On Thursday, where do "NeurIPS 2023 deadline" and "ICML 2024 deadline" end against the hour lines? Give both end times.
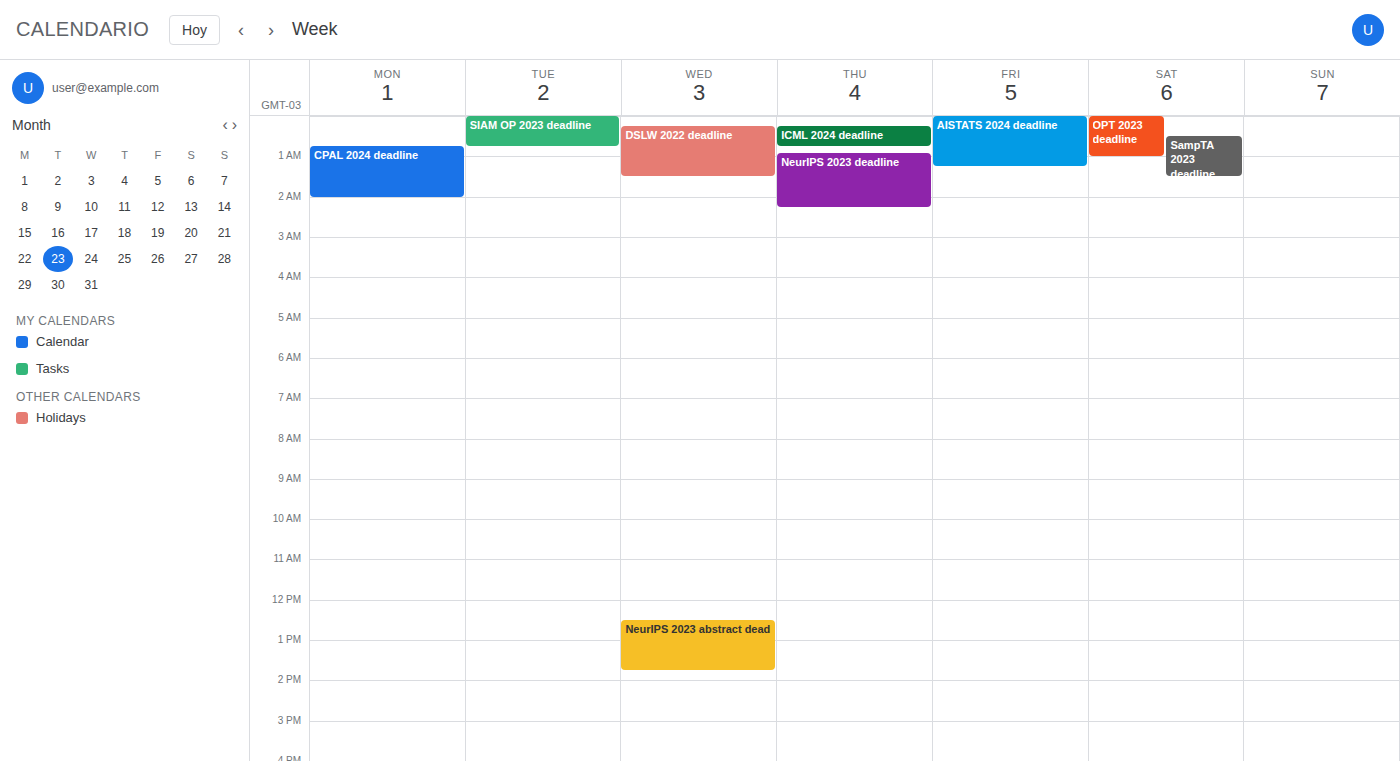
"NeurIPS 2023 deadline": 2:15 AM, neither: a quarter of the way from the 2 AM line to the 3 AM line. "ICML 2024 deadline": 12:45 AM, neither: three quarters of the way from the 12 AM line to the 1 AM line.